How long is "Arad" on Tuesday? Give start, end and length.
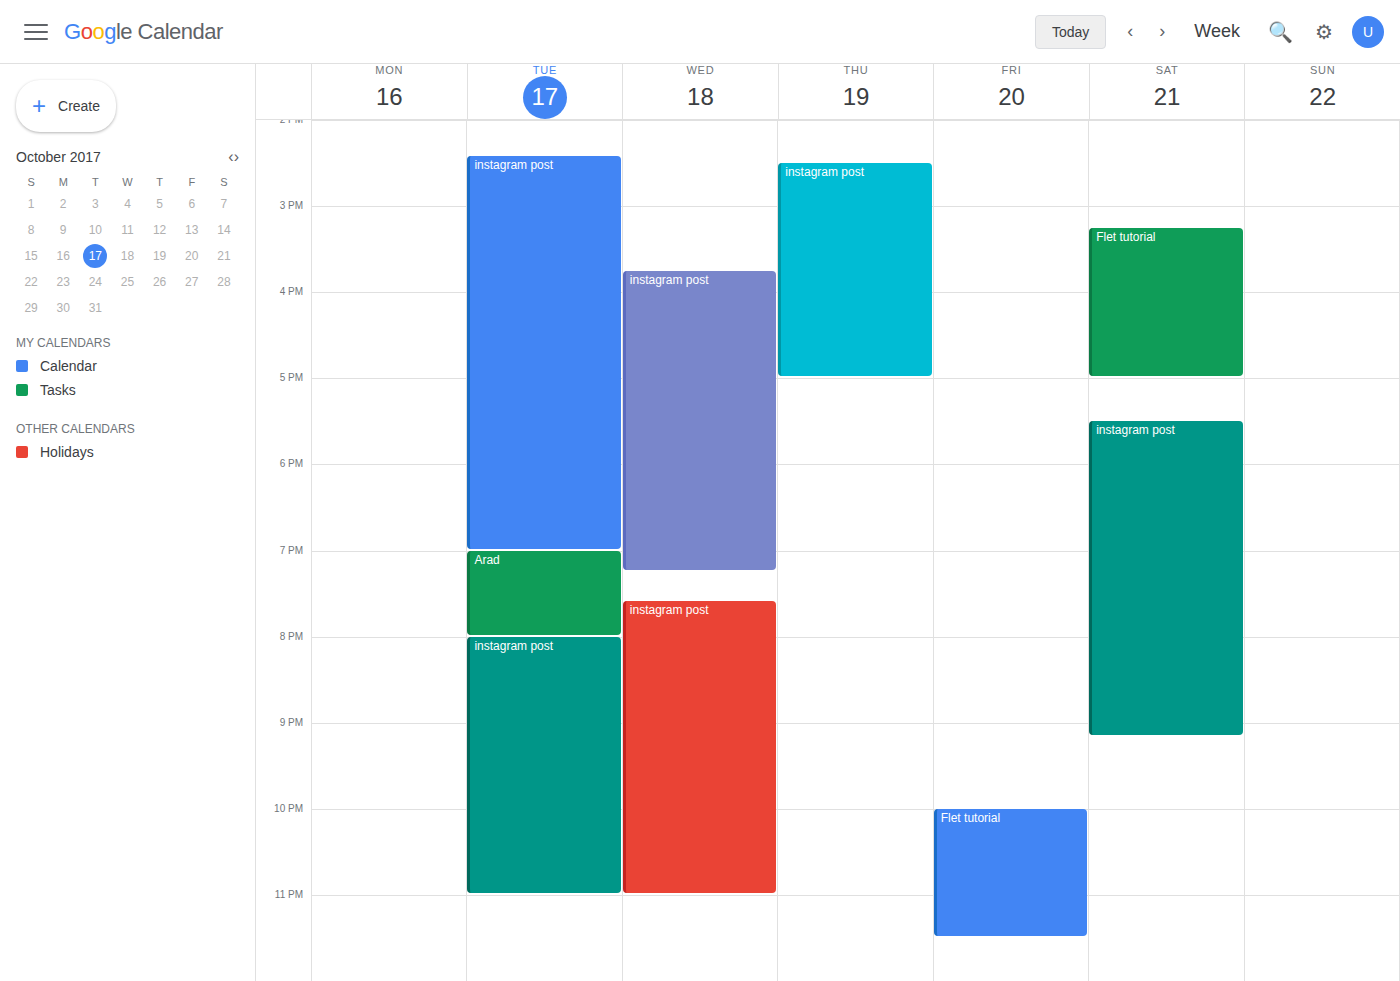
7:00 PM to 8:00 PM, 1 hour